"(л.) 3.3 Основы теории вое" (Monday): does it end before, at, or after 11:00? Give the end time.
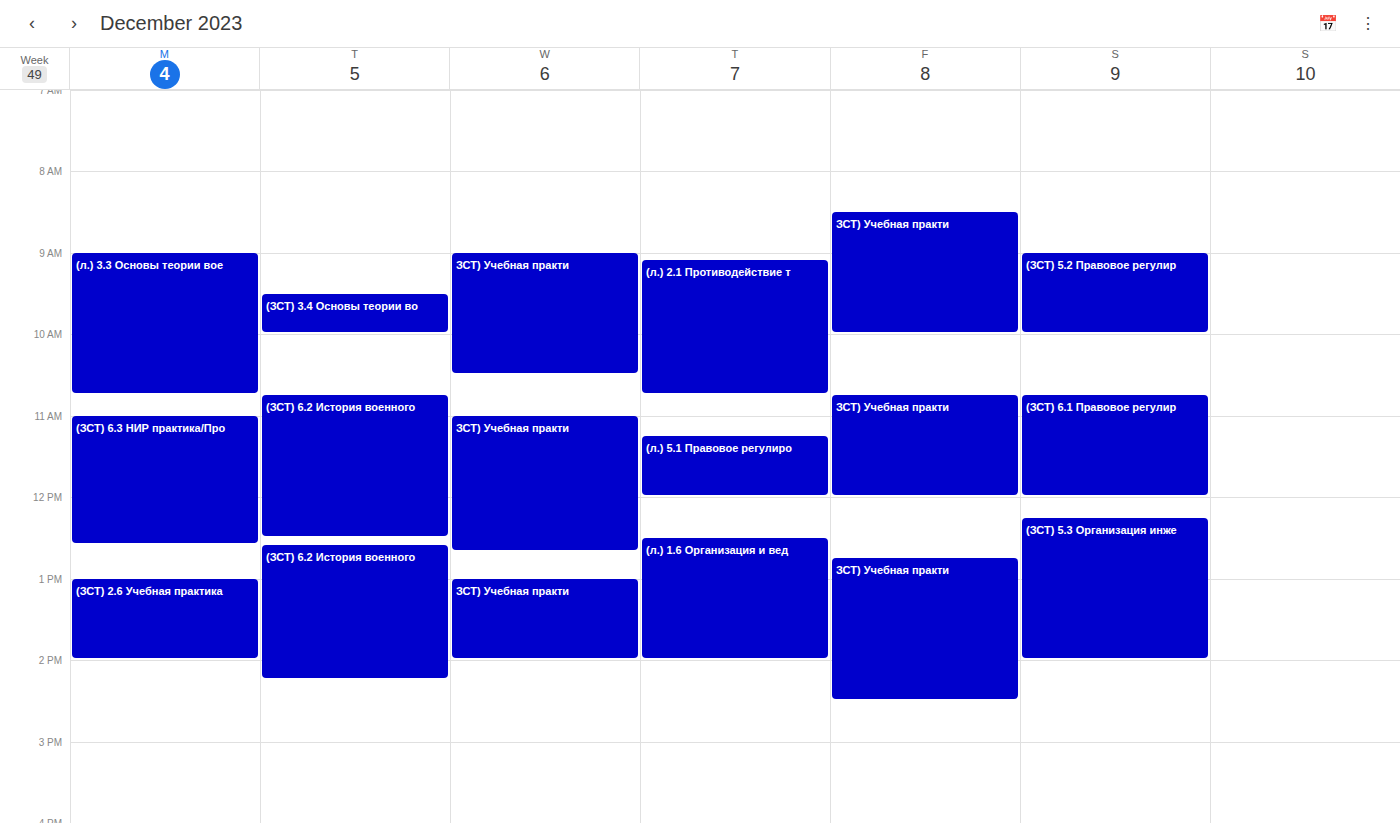
10:45 -- before 11:00, 15 minutes above the 11:00 line.